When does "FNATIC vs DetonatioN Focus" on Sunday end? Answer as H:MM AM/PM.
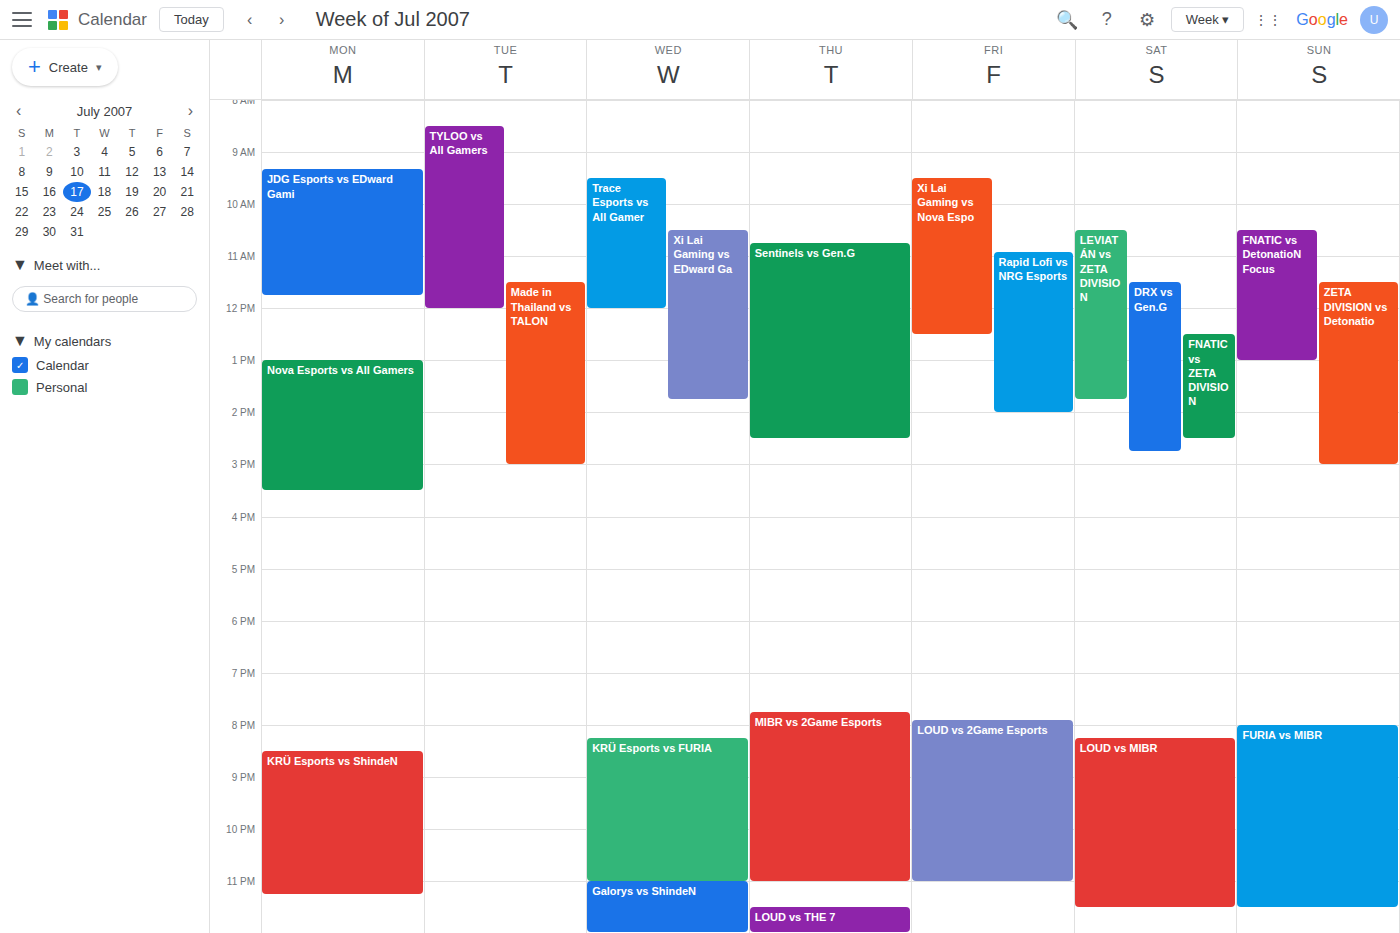
1:00 PM